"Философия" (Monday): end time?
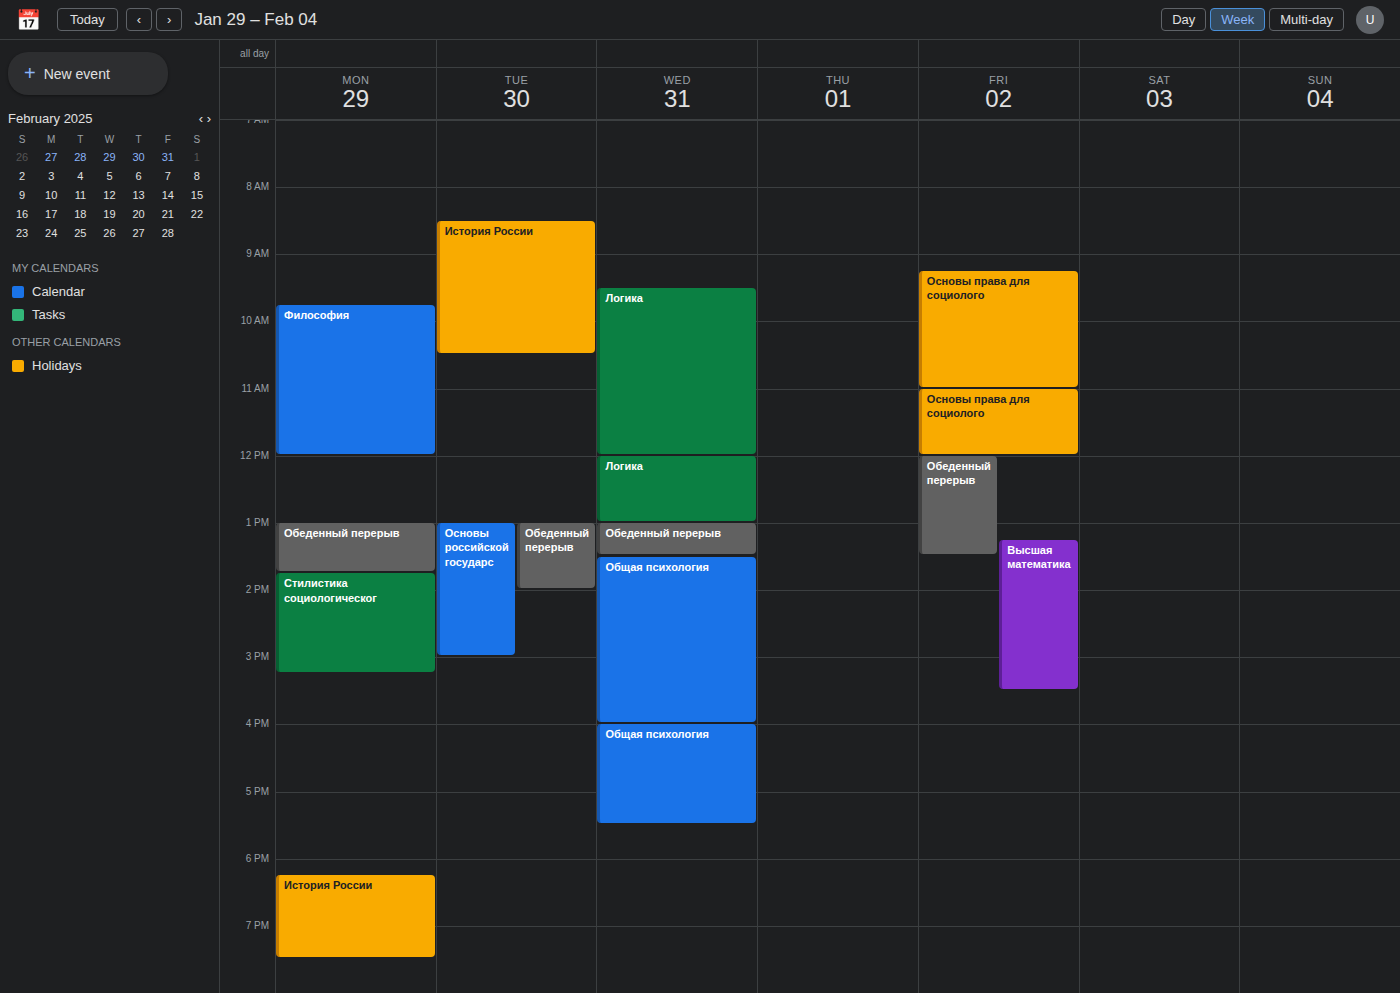
12:00 PM